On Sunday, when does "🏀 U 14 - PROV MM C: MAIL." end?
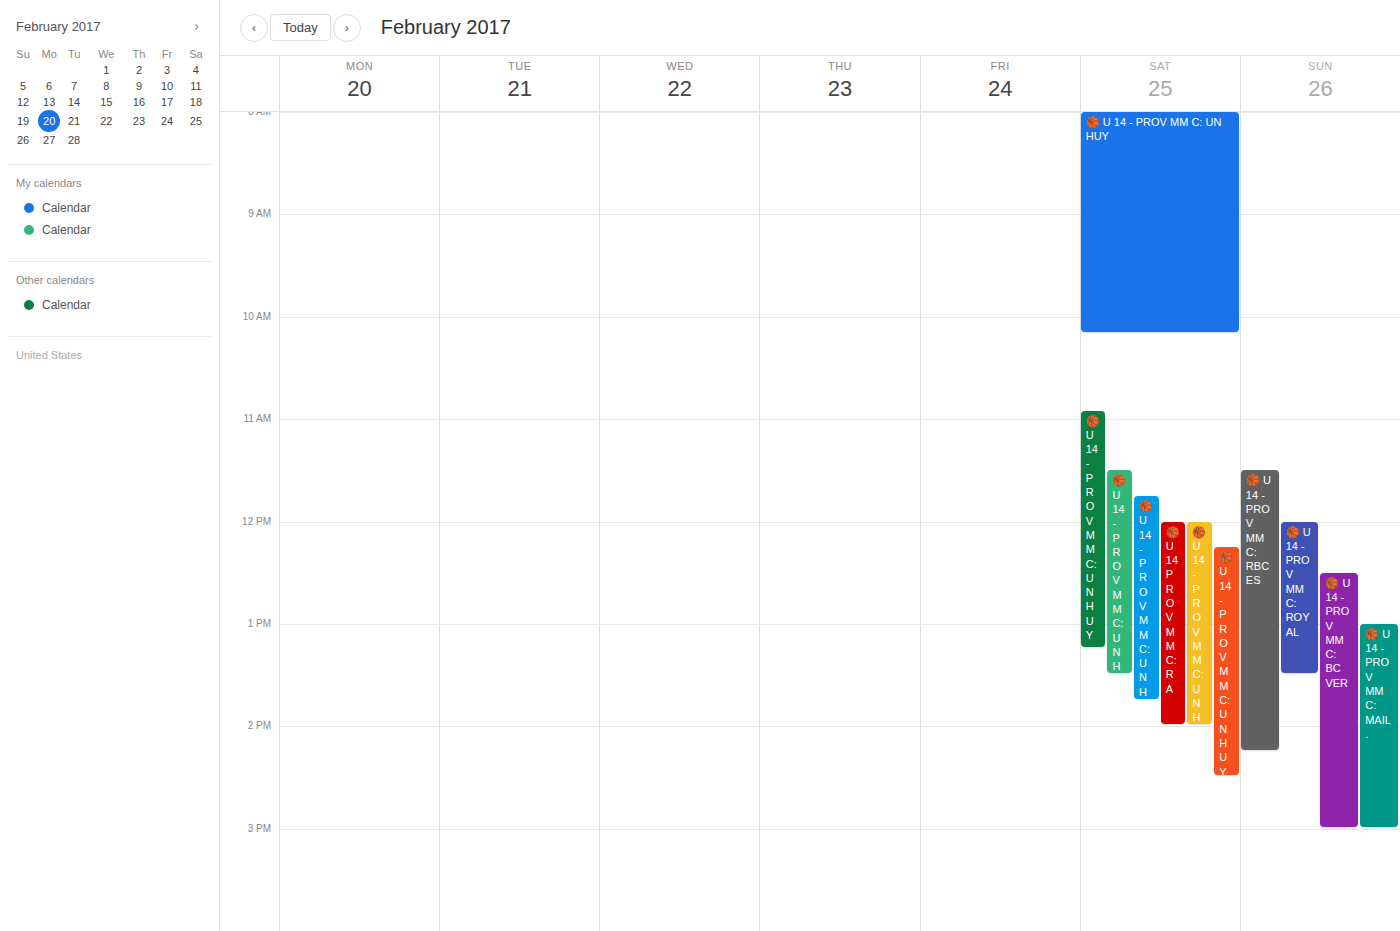
3:00 PM